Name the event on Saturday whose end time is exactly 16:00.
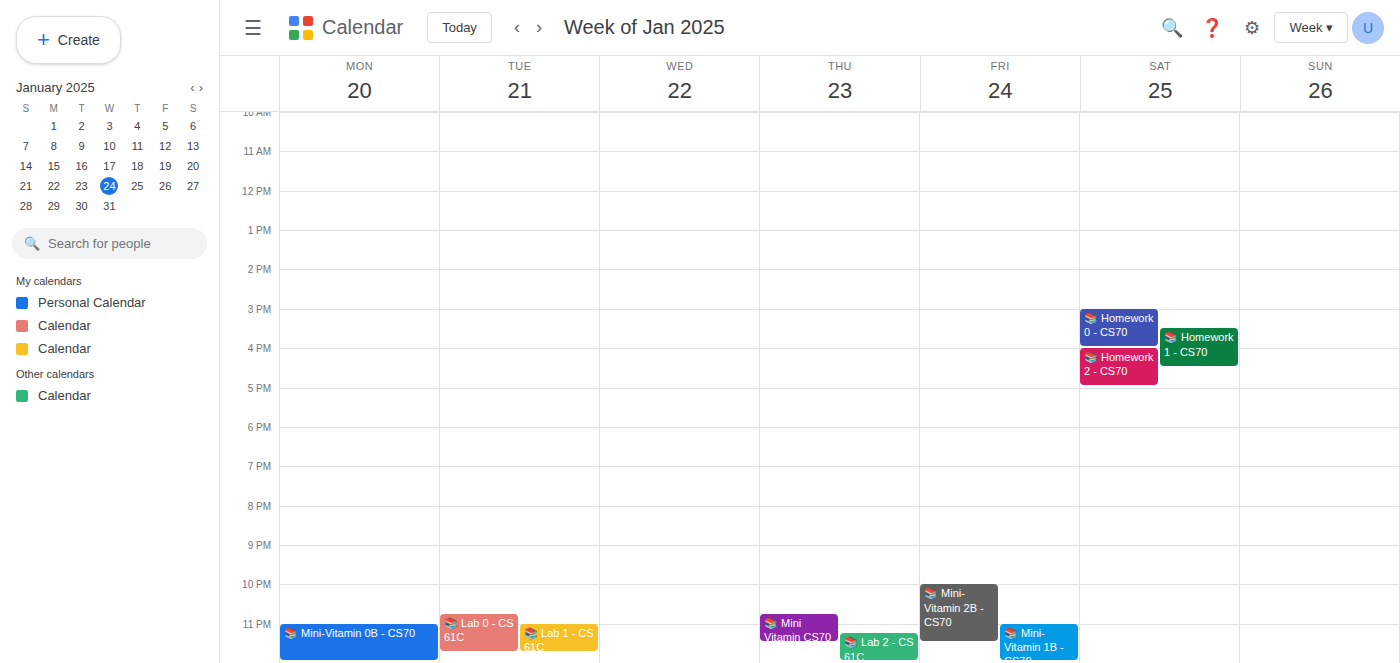
"📚 Homework 0 - CS70"